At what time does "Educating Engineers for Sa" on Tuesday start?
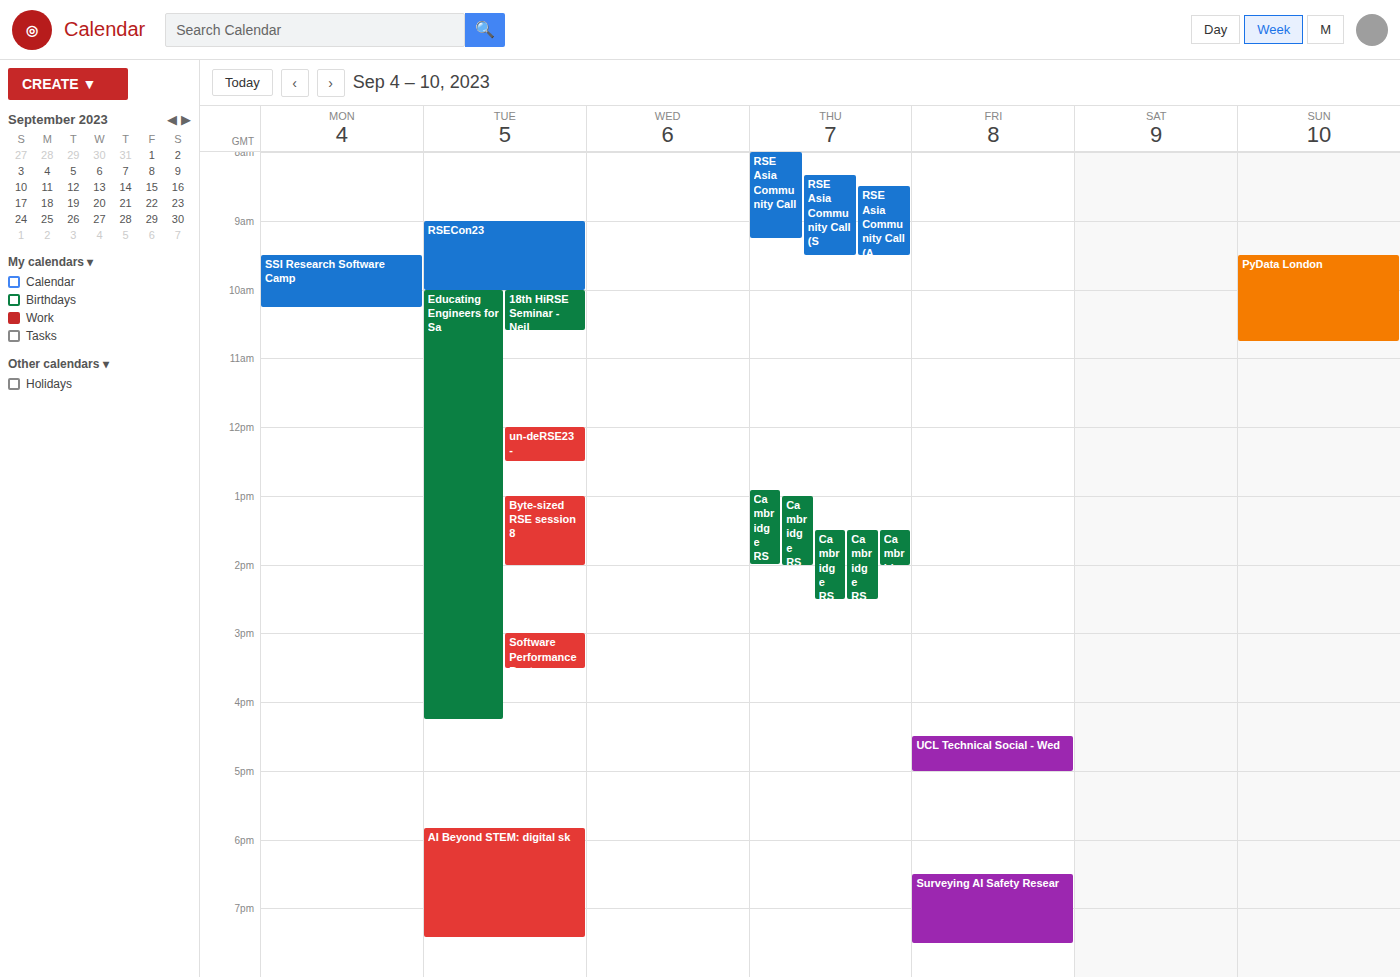
10:00 AM